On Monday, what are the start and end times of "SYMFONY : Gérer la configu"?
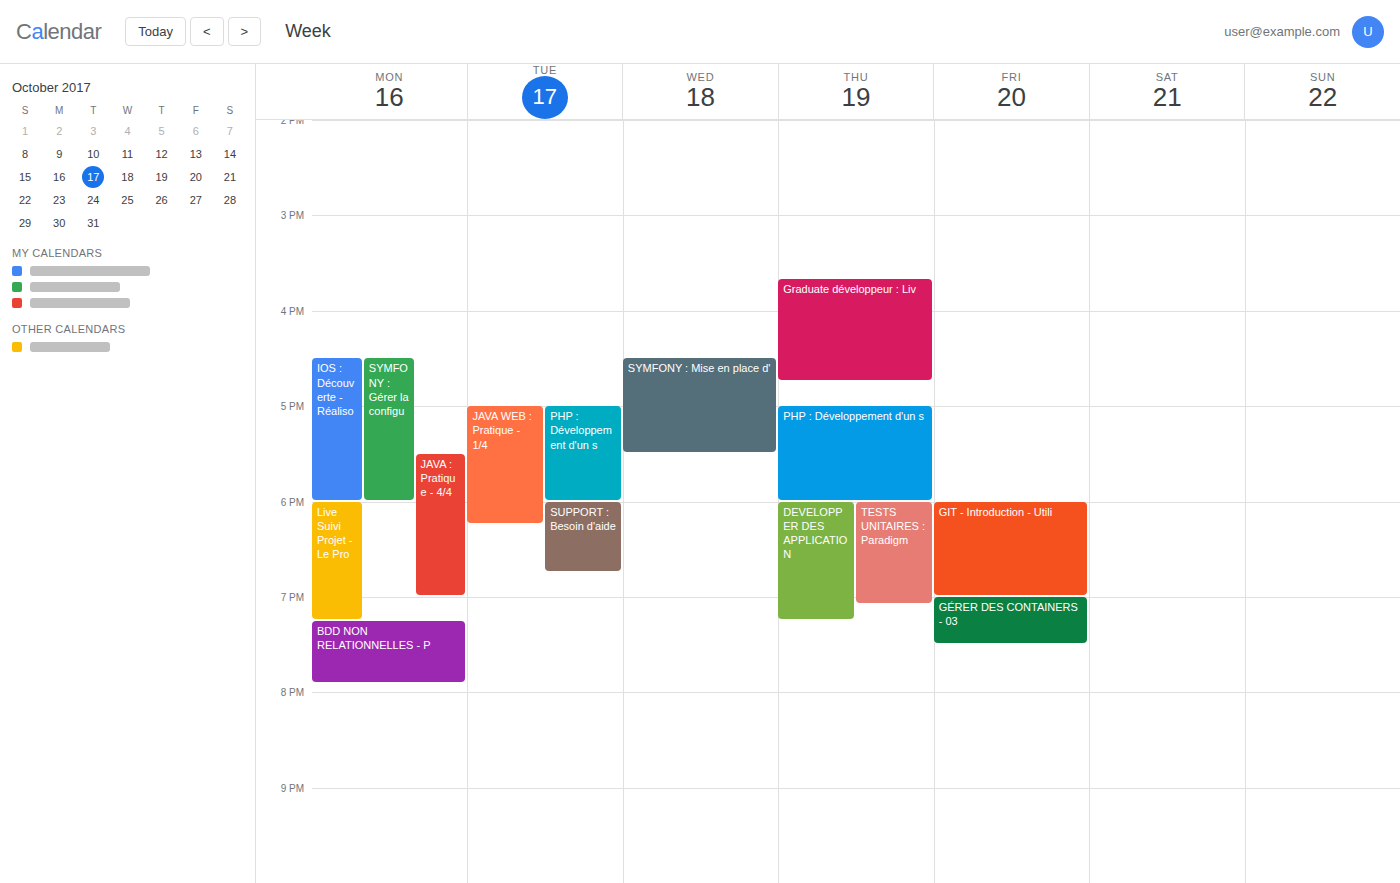
4:30 PM to 6:00 PM